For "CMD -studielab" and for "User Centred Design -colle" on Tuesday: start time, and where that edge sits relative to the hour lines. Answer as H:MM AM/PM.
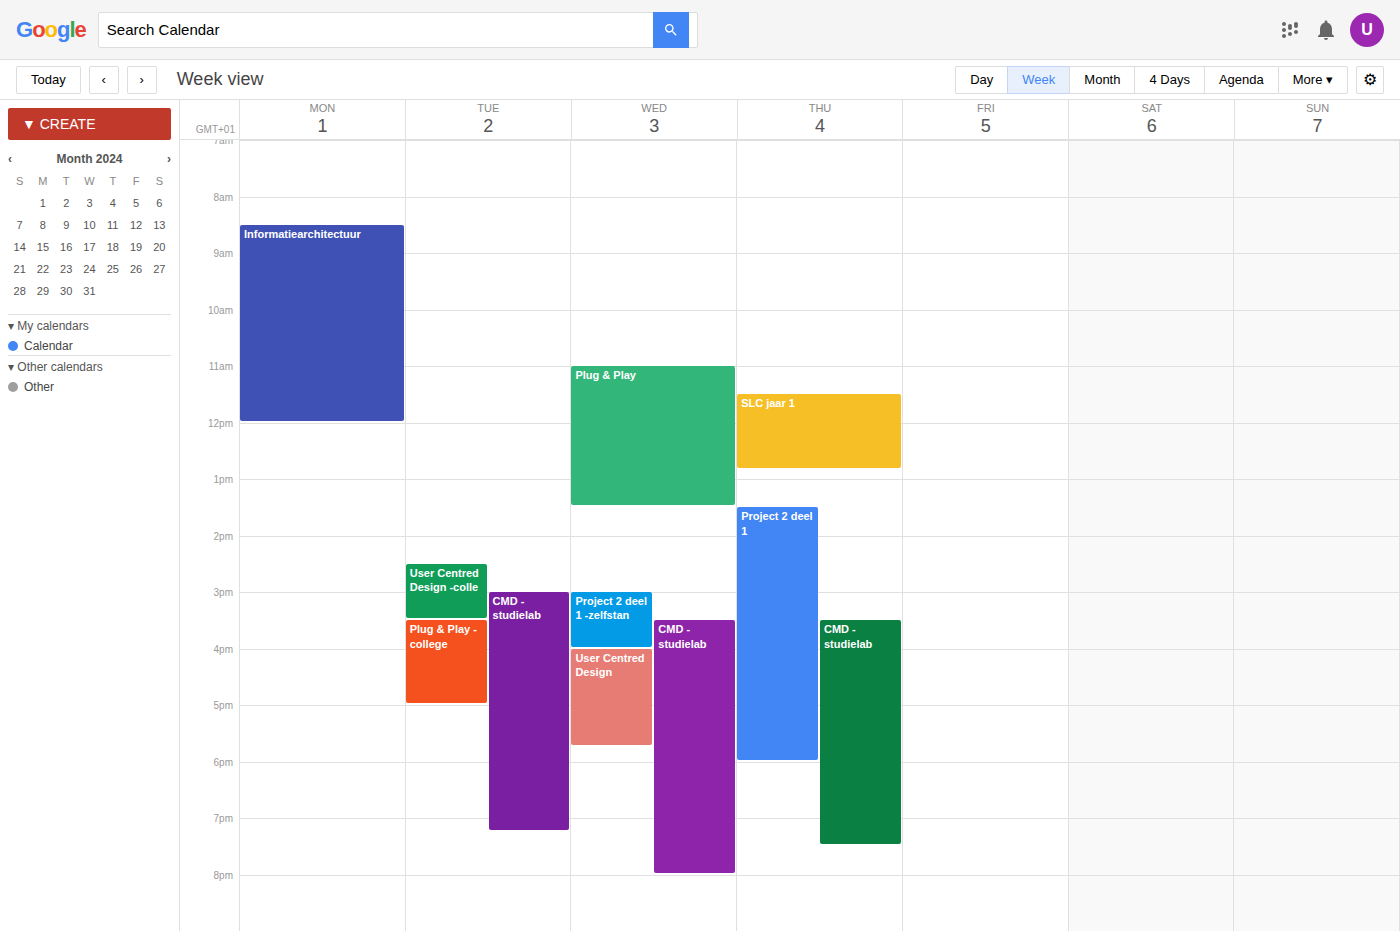
"CMD -studielab": 3:00 PM, exactly on the 3 PM line. "User Centred Design -colle": 2:30 PM, halfway between the 2 PM and 3 PM lines.